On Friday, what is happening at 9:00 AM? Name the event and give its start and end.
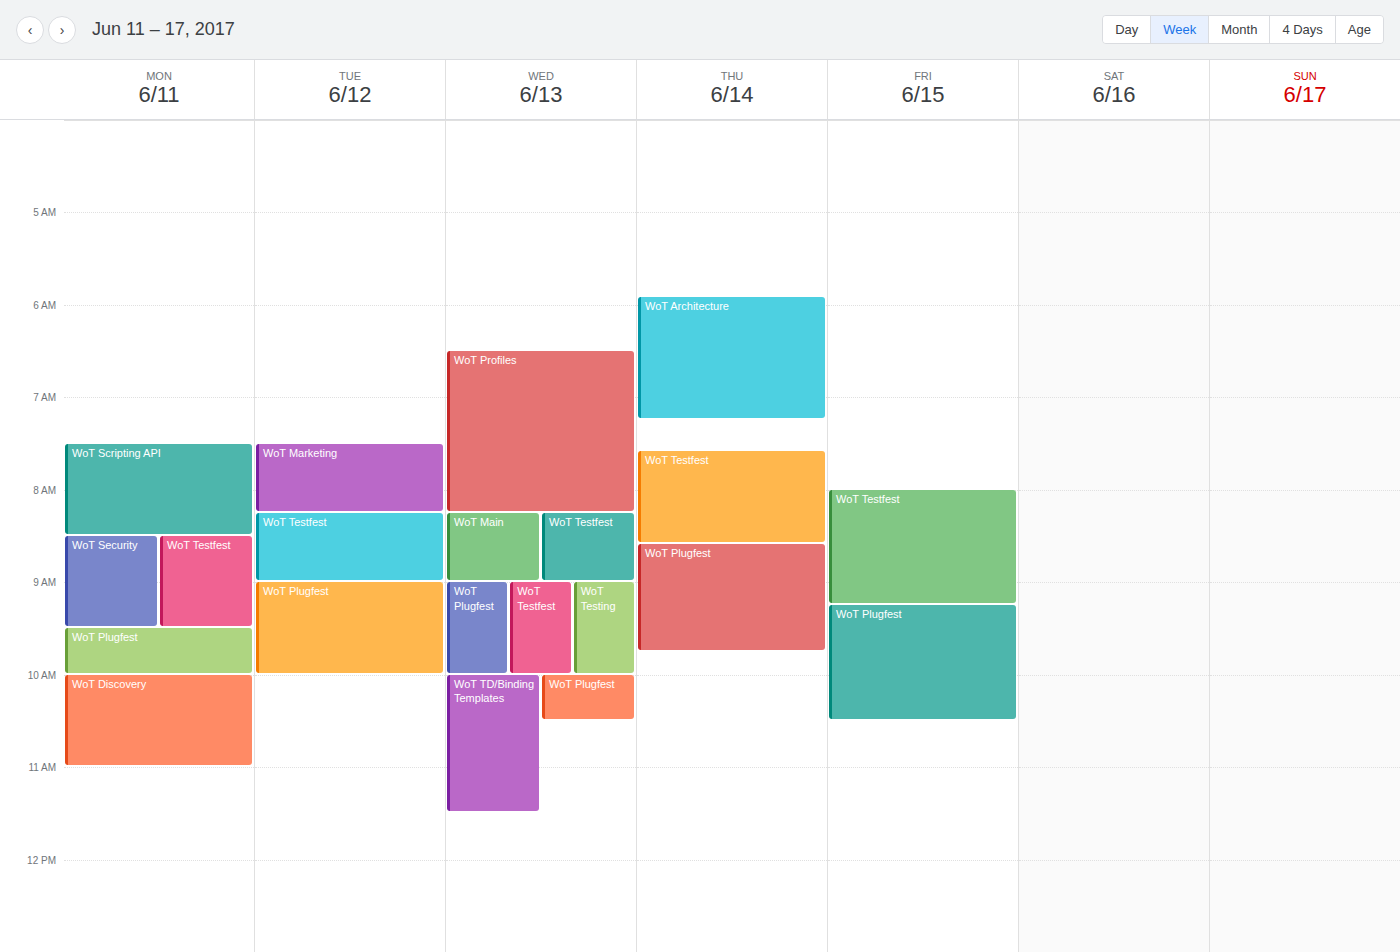
"WoT Testfest", 8:00 AM to 9:15 AM